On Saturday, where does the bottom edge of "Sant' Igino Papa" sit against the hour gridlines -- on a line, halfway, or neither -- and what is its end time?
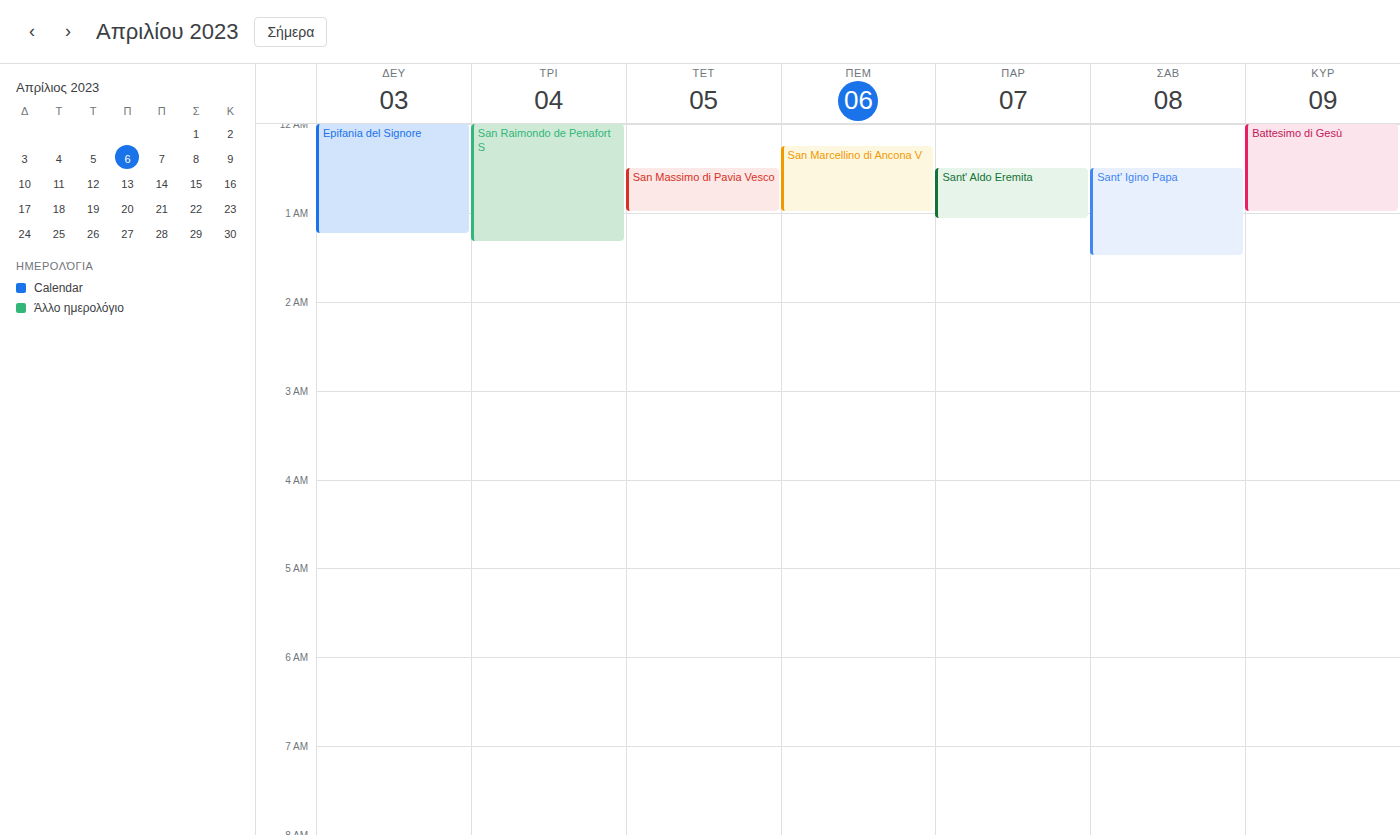
1:30 AM -- halfway between the 1 AM and 2 AM lines.